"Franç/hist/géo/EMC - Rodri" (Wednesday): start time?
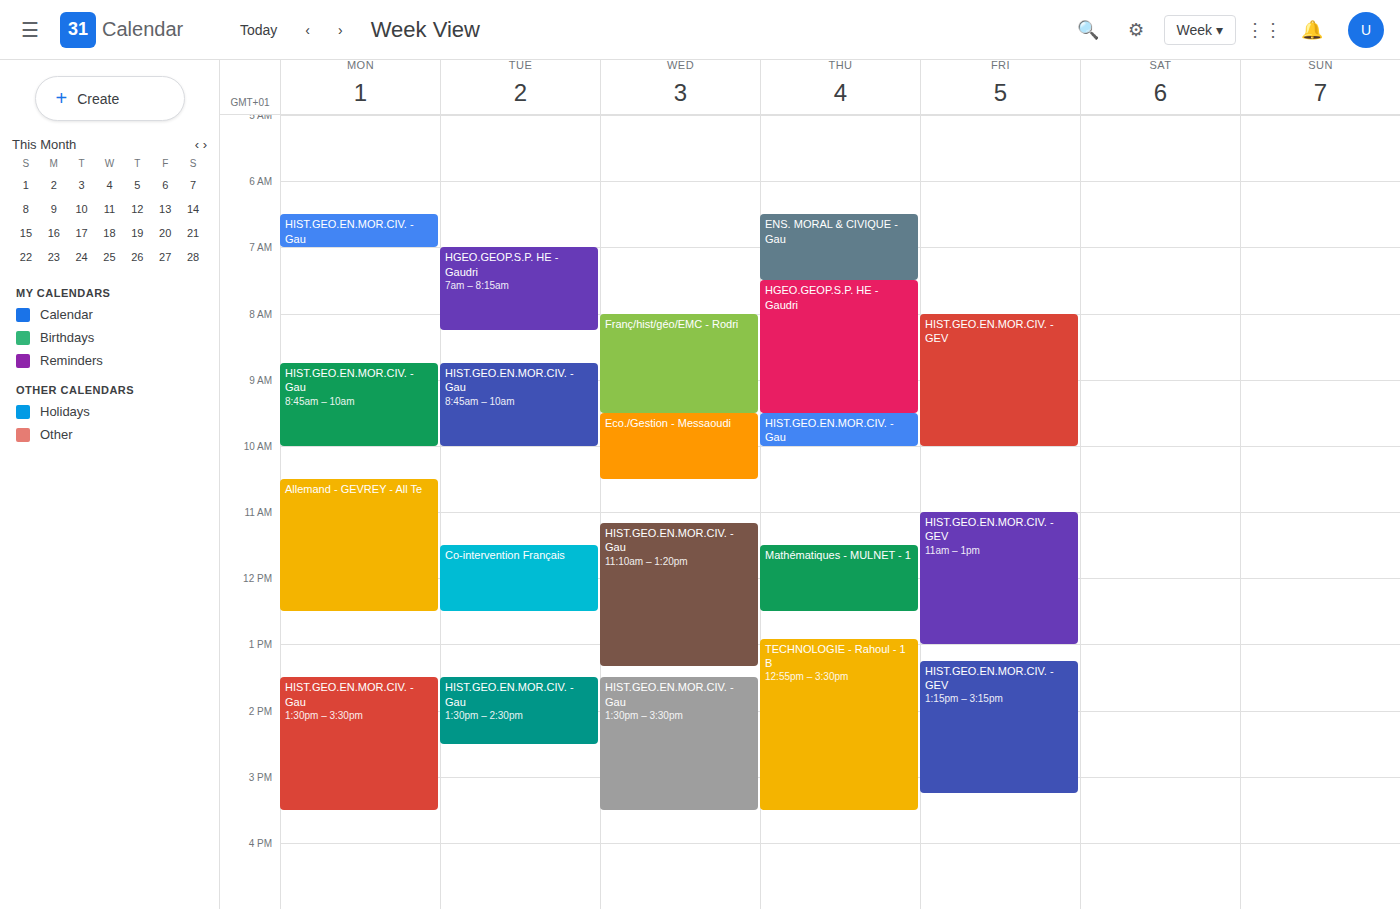
08:00